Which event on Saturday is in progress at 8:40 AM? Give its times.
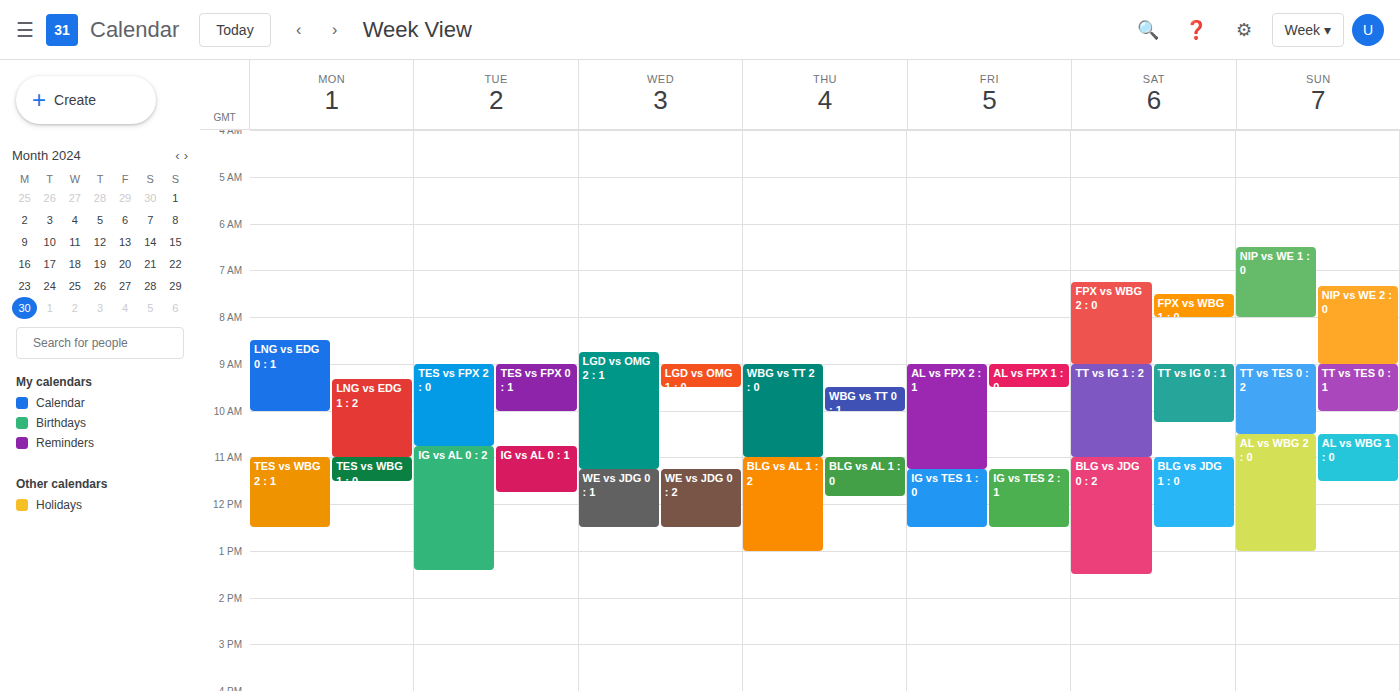
"FPX vs WBG 2 : 0", 7:15 AM to 9:00 AM